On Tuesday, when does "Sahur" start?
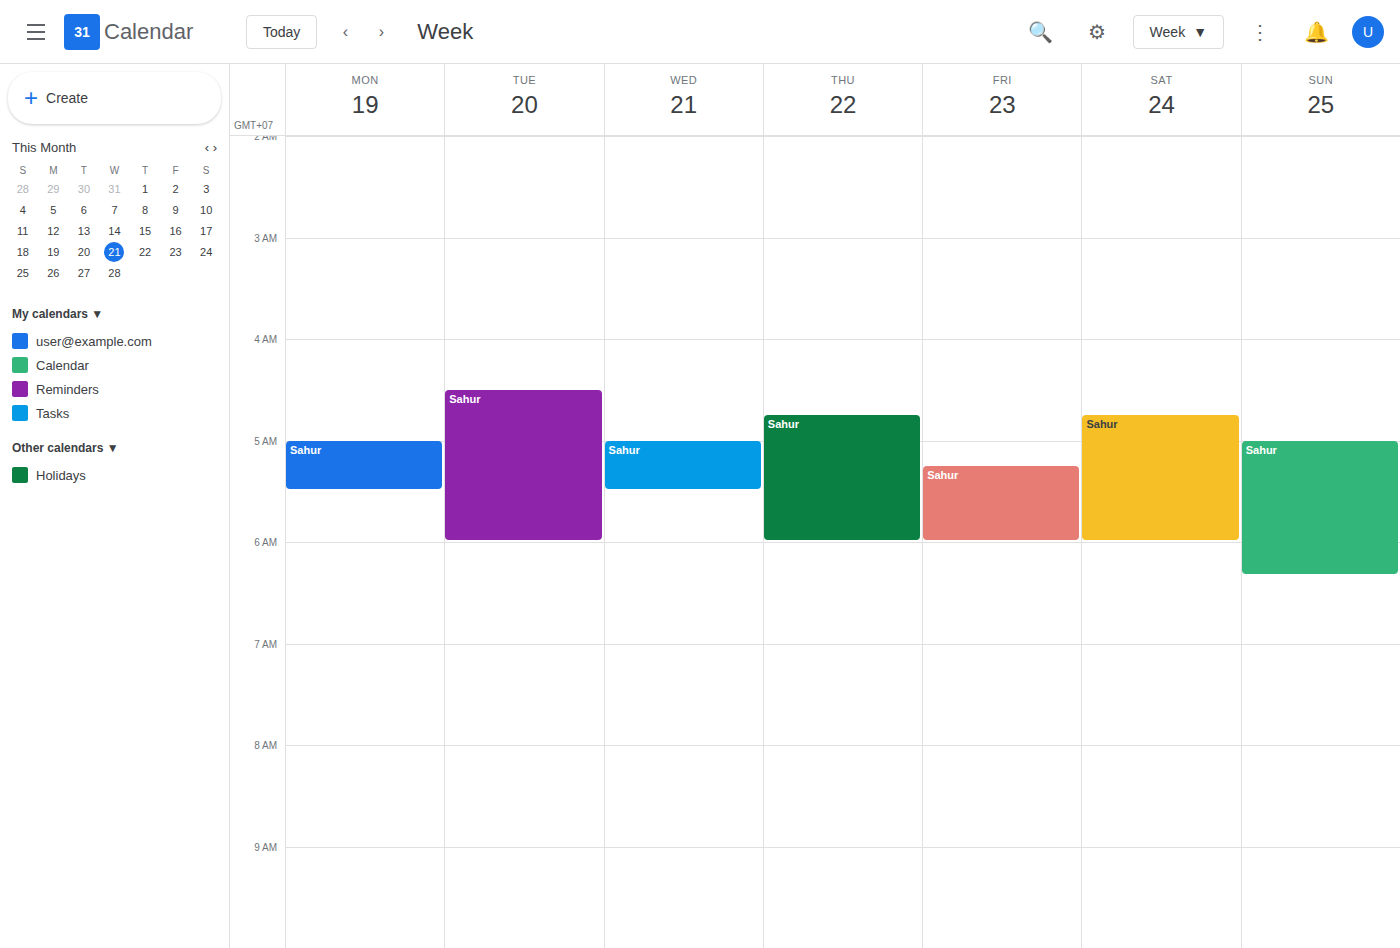
4:30 AM